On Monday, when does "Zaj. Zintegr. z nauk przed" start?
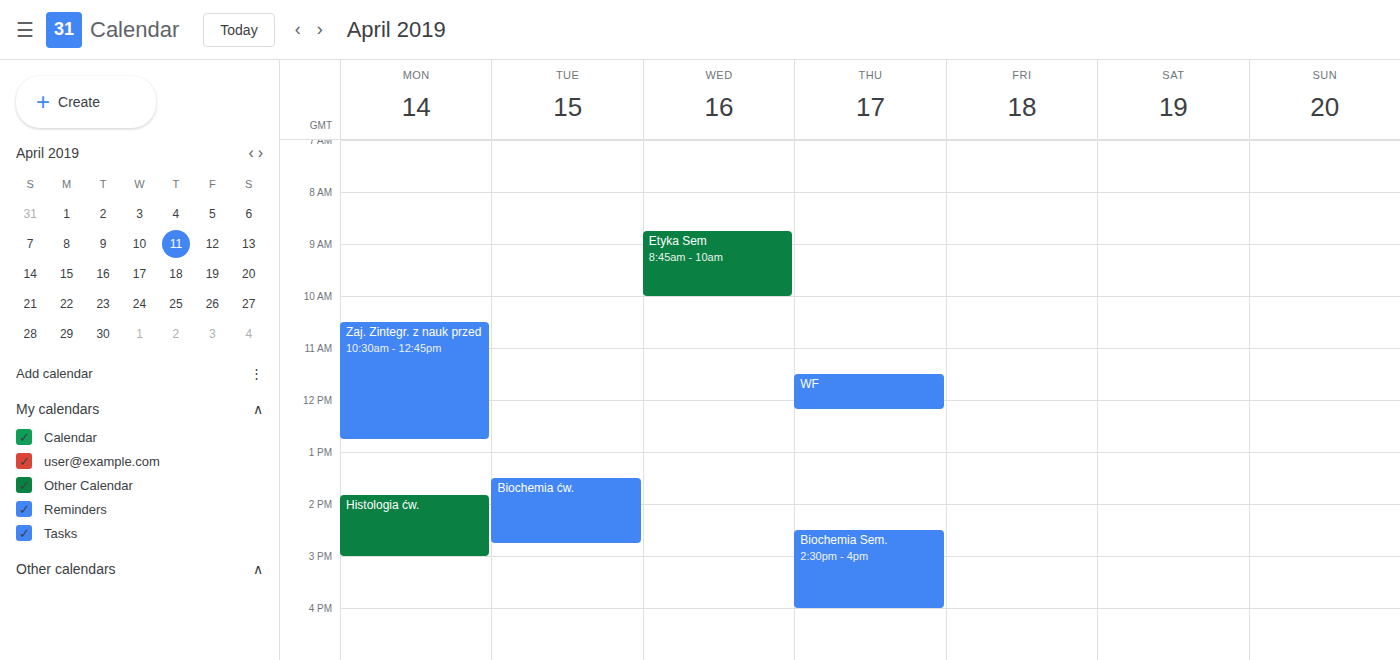
10:30 AM